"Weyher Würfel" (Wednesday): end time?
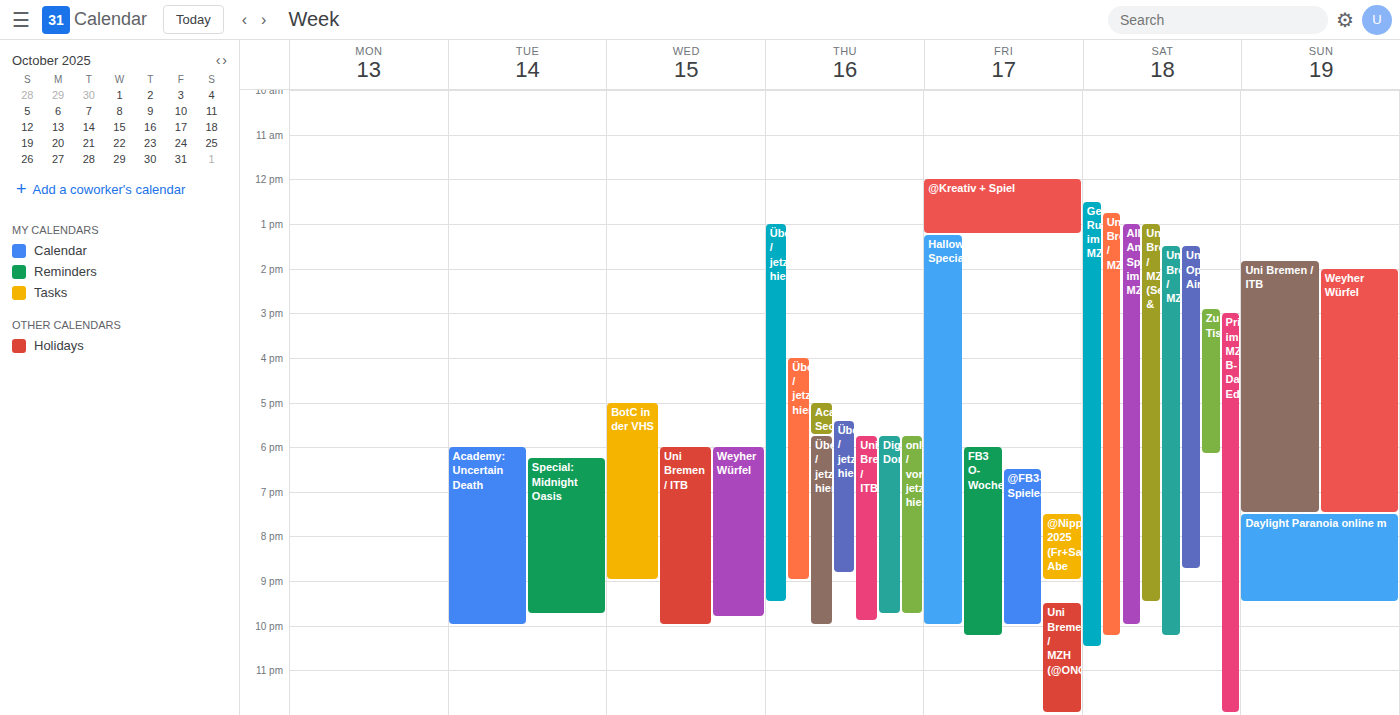
9:50 PM